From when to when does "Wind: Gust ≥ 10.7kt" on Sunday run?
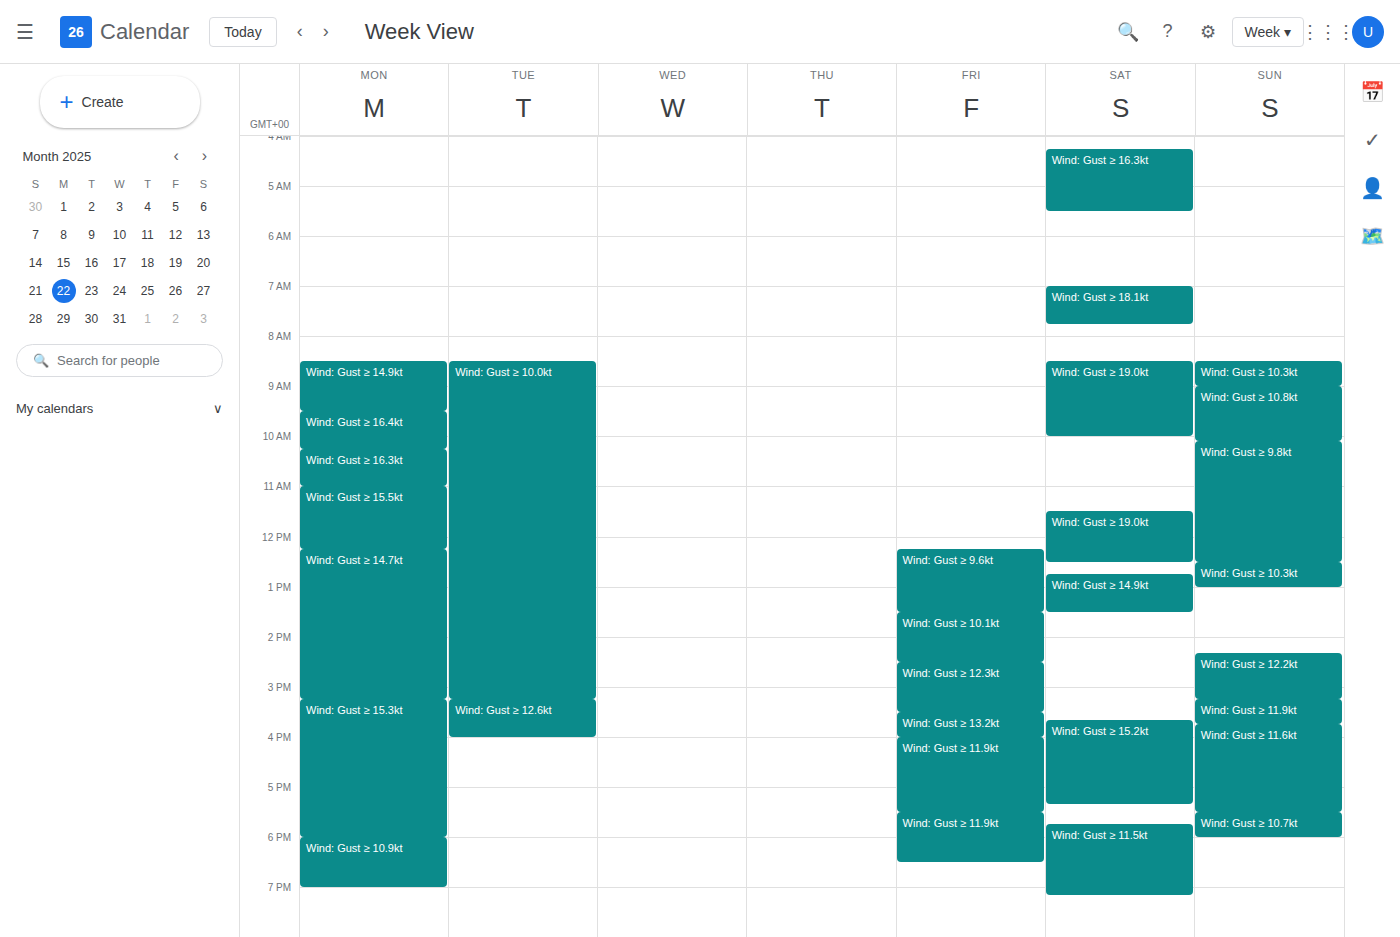
5:30 PM to 6:00 PM